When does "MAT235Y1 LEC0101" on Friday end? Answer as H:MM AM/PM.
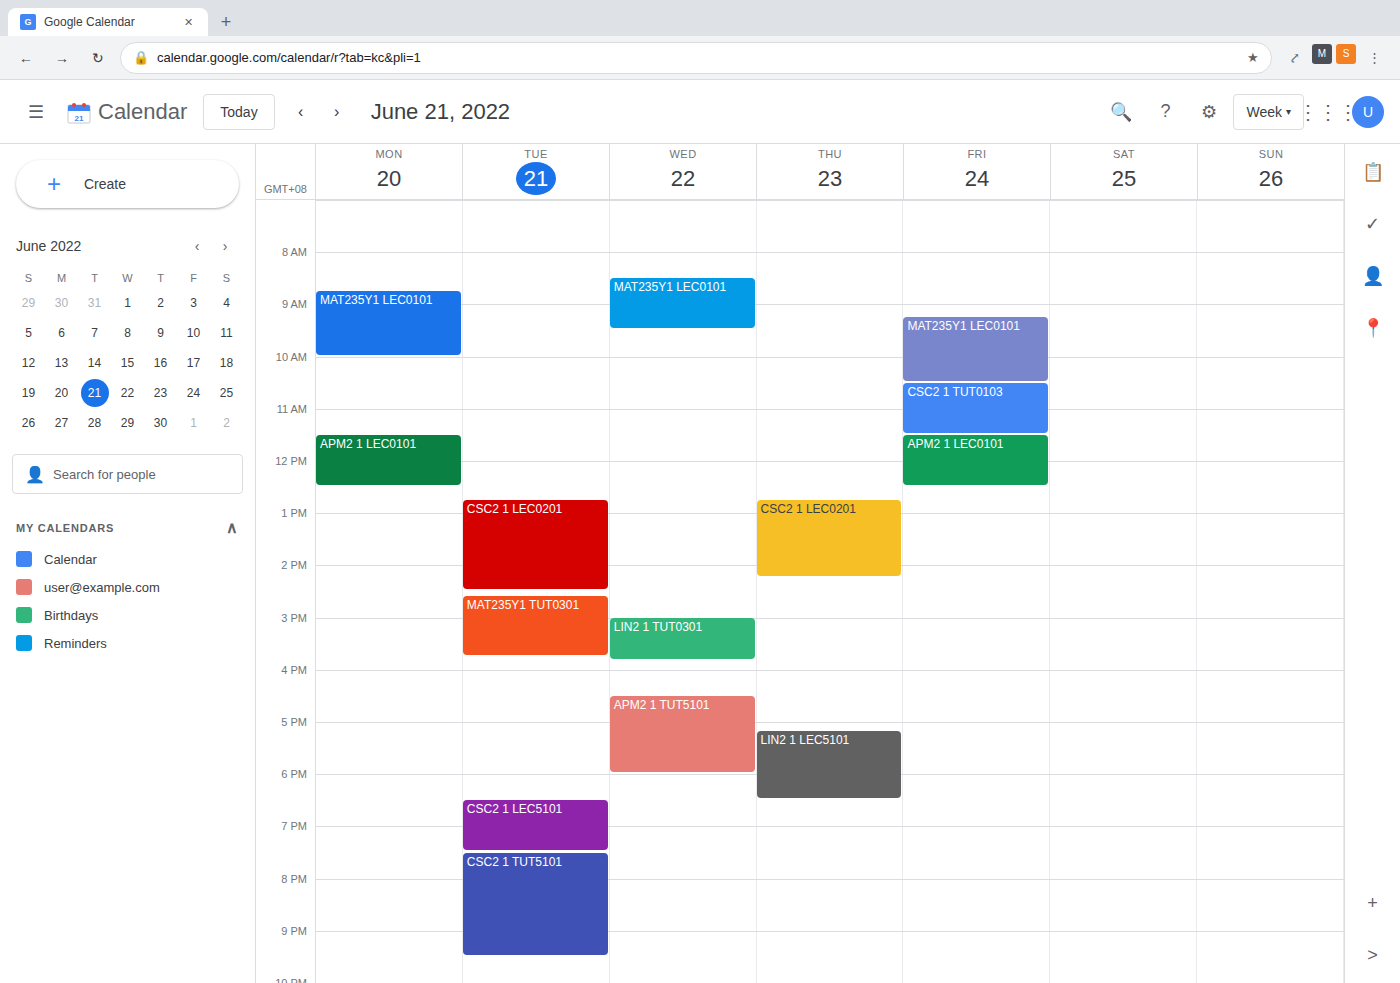
10:30 AM